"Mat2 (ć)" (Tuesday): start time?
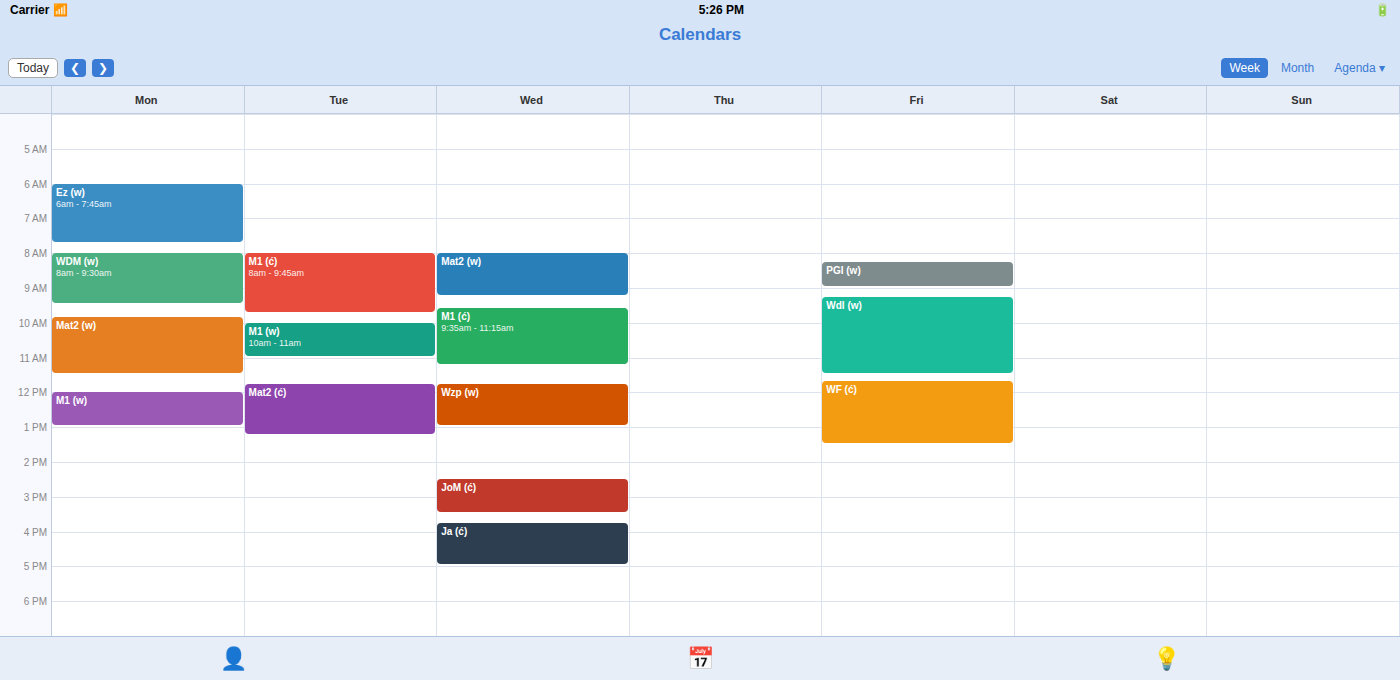
11:45